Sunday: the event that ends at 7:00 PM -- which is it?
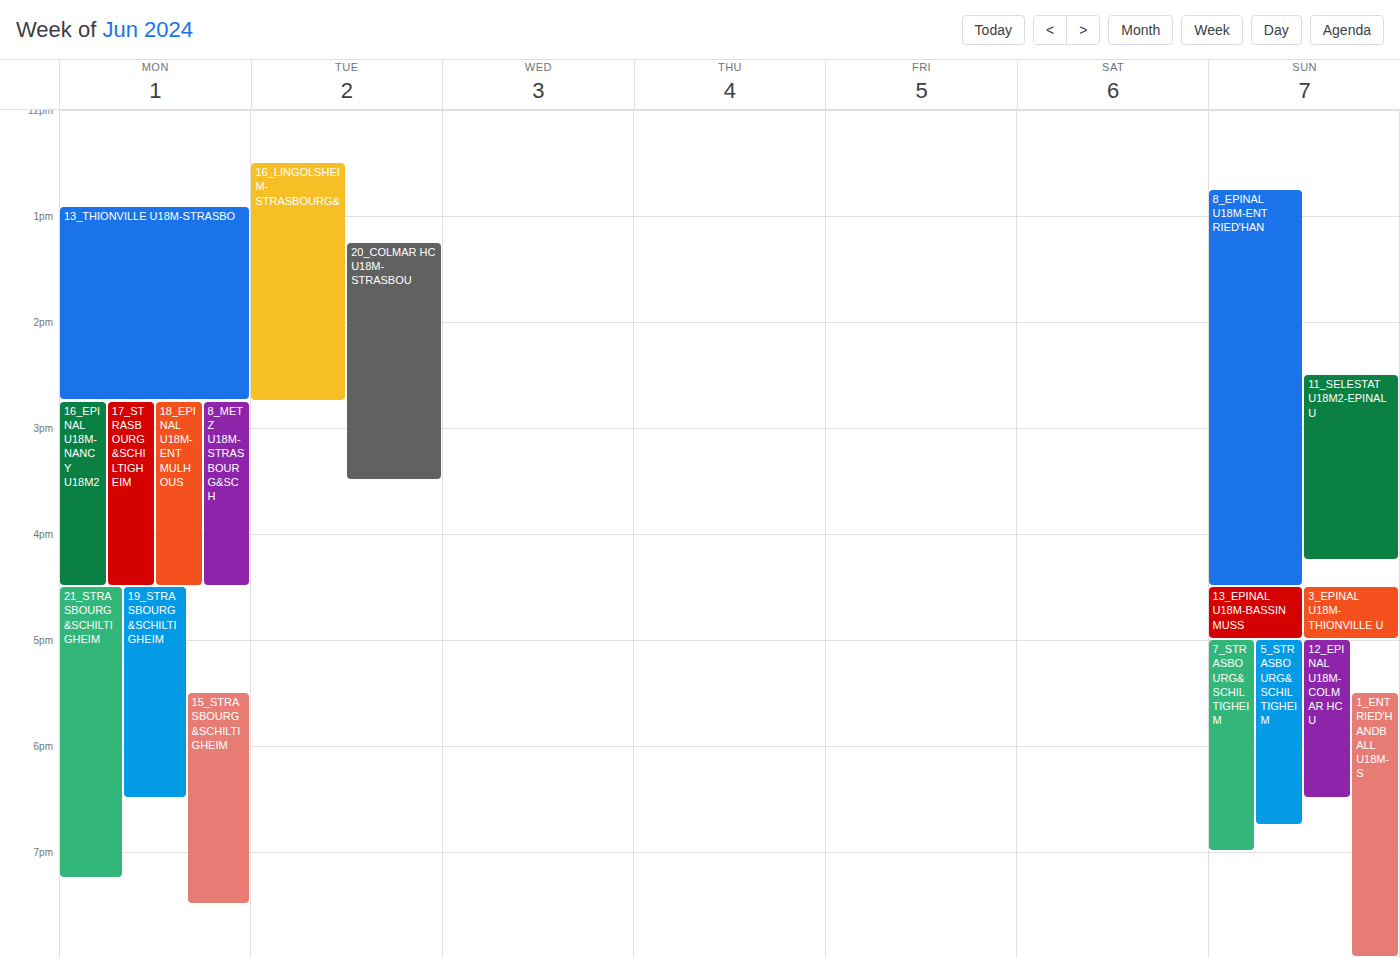
"7_STRASBOURG&SCHILTIGHEIM"